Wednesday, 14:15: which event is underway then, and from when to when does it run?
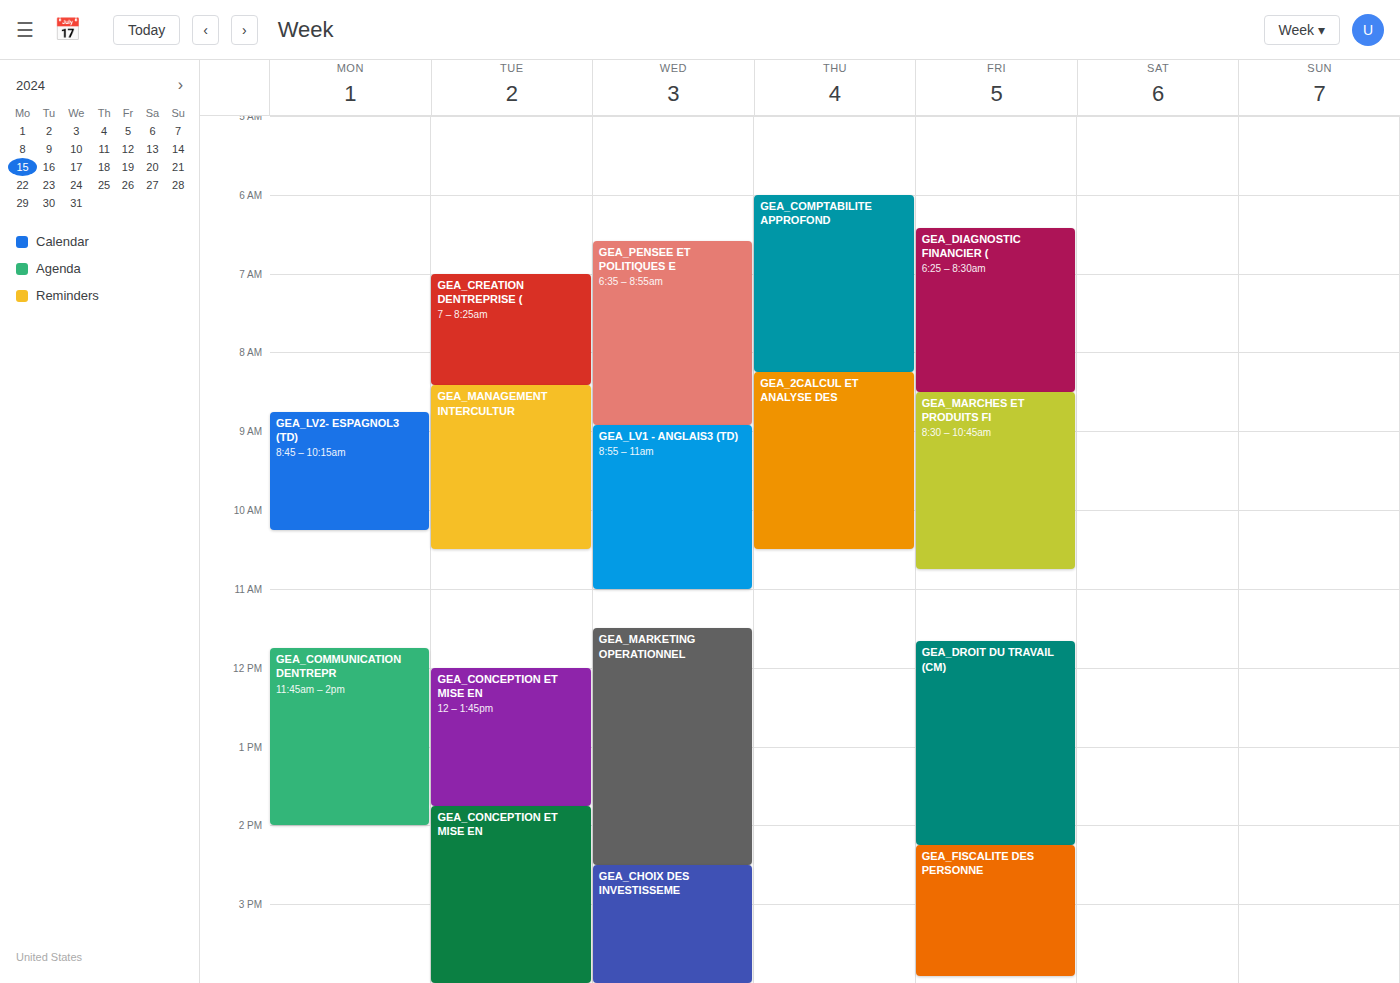
"GEA_MARKETING OPERATIONNEL", 11:30 to 14:30